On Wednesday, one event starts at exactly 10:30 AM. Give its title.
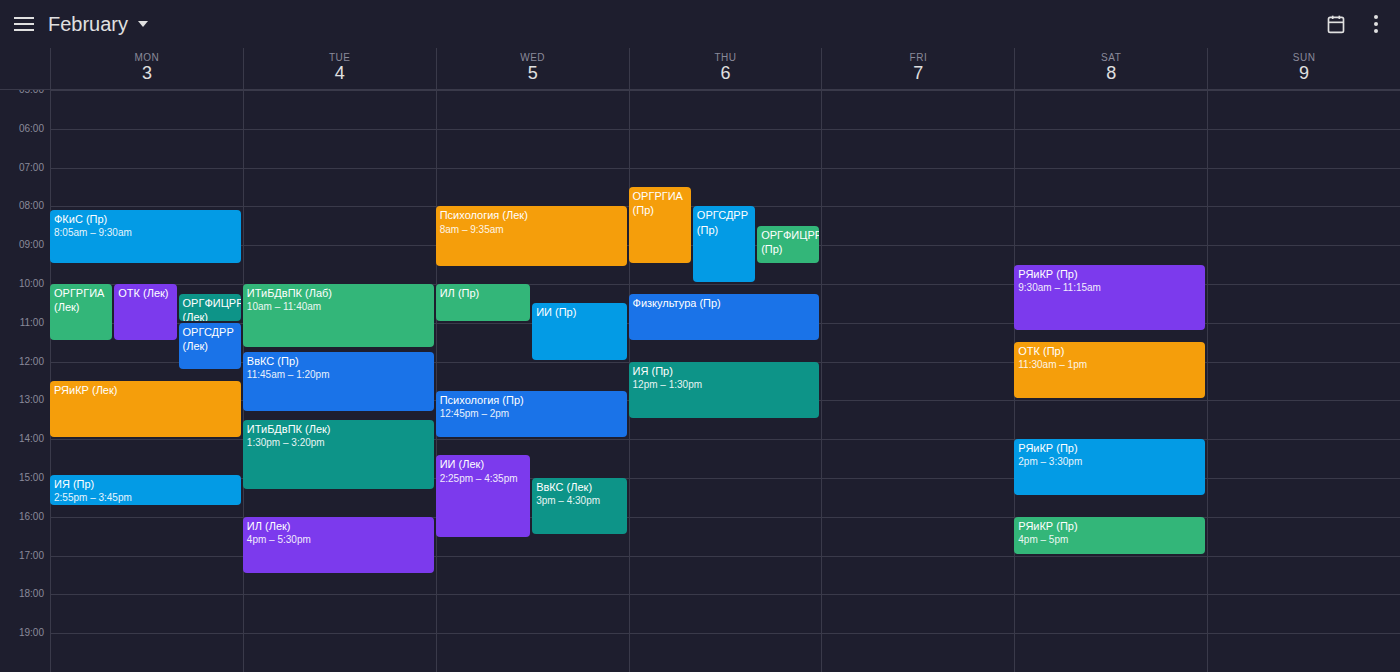
"ИИ (Пр)"